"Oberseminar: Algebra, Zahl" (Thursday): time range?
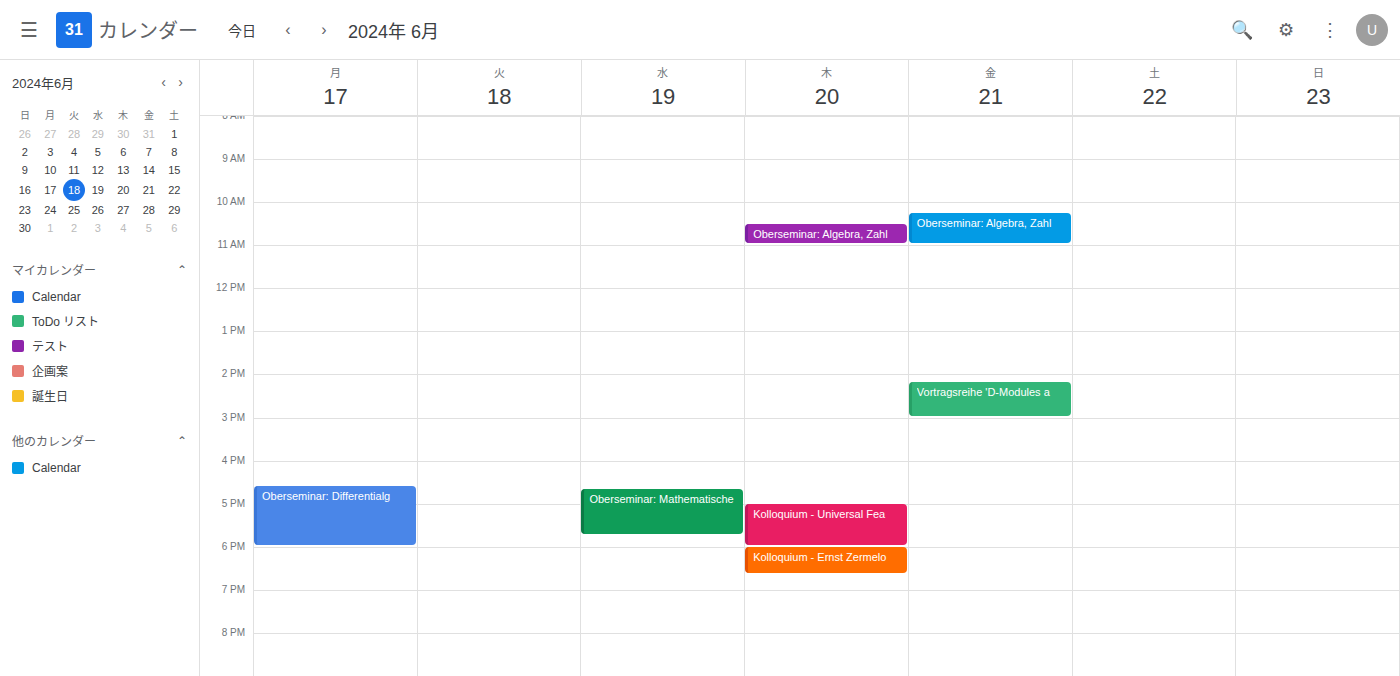
10:30 to 11:00